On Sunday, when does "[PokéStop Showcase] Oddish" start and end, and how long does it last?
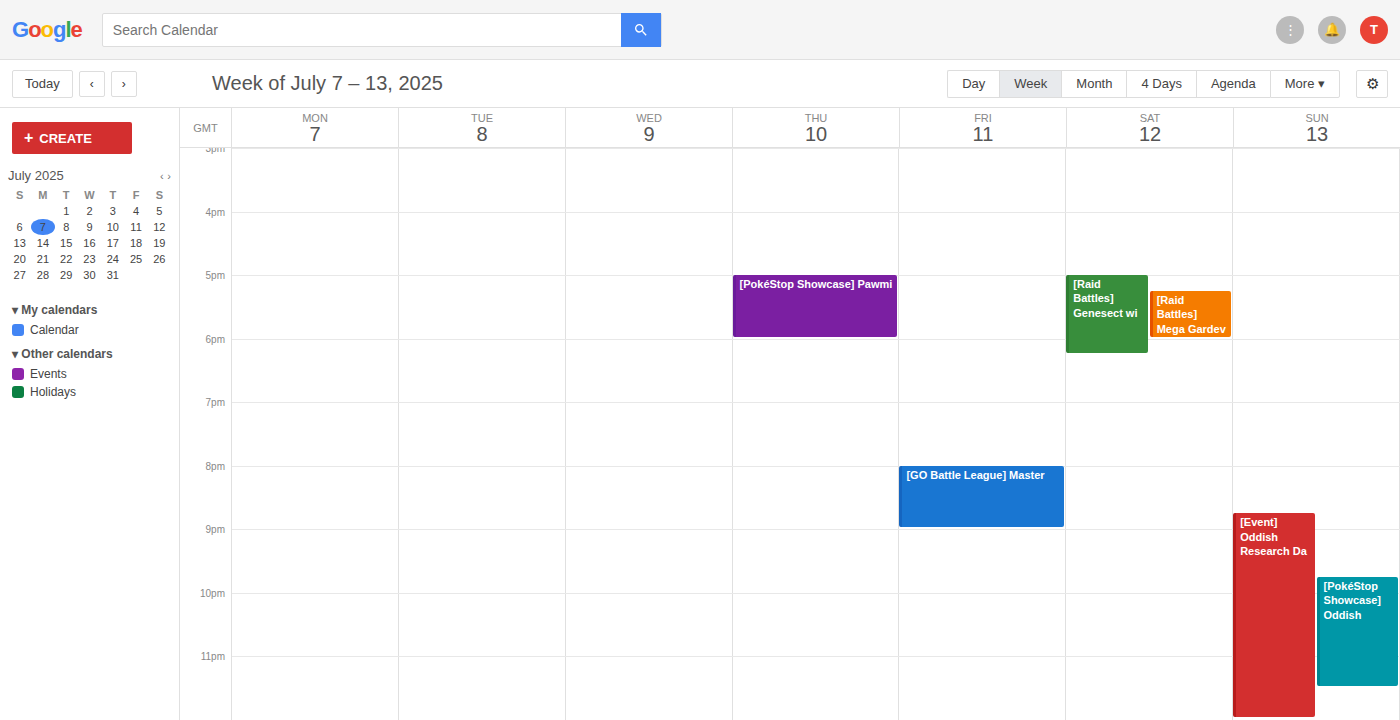
21:45 to 23:30, 1 hour 45 minutes